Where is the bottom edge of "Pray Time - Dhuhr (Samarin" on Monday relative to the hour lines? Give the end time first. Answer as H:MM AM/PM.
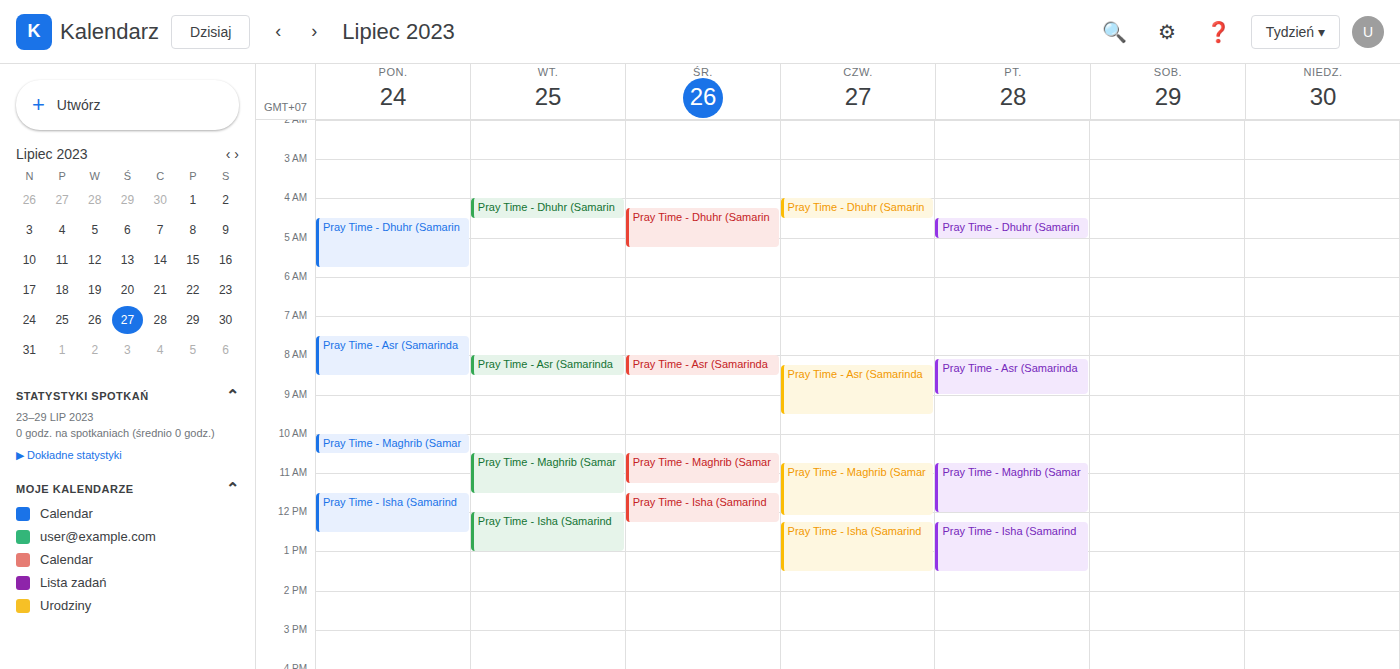
5:45 AM -- neither: three quarters of the way from the 5 AM line to the 6 AM line.